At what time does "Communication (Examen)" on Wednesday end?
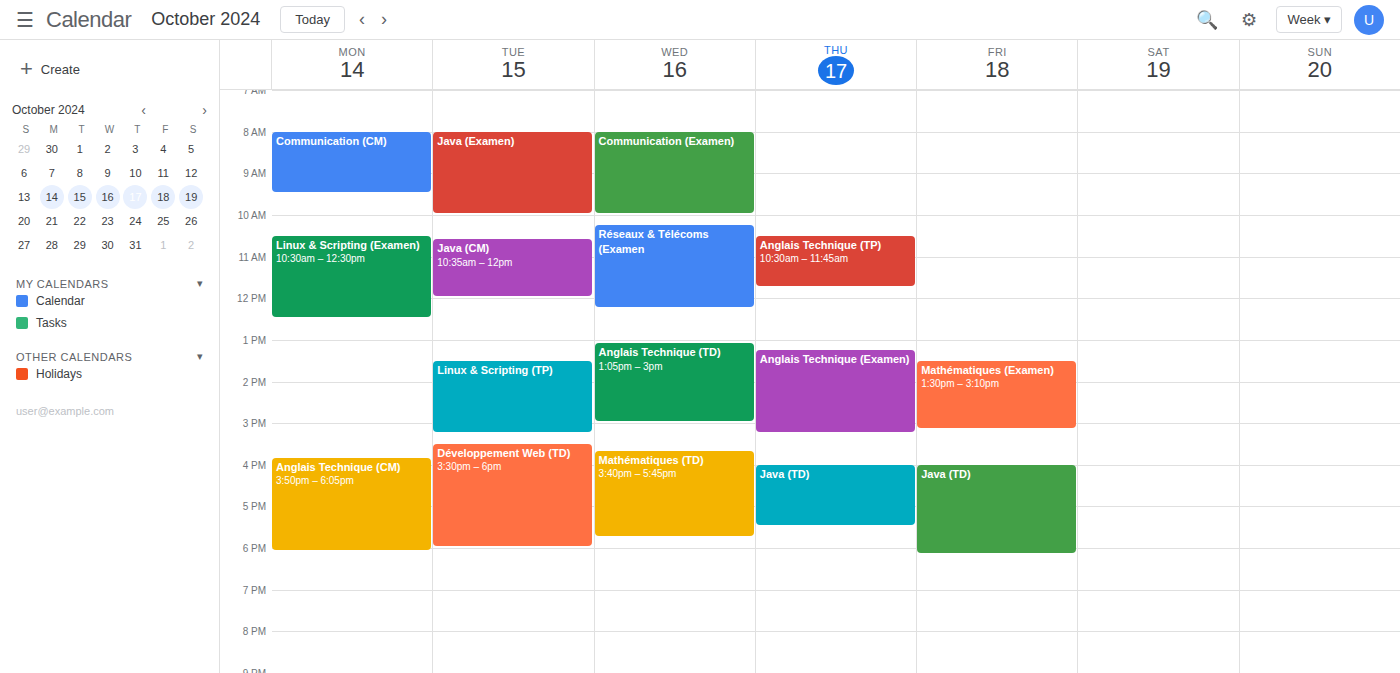
10:00 AM